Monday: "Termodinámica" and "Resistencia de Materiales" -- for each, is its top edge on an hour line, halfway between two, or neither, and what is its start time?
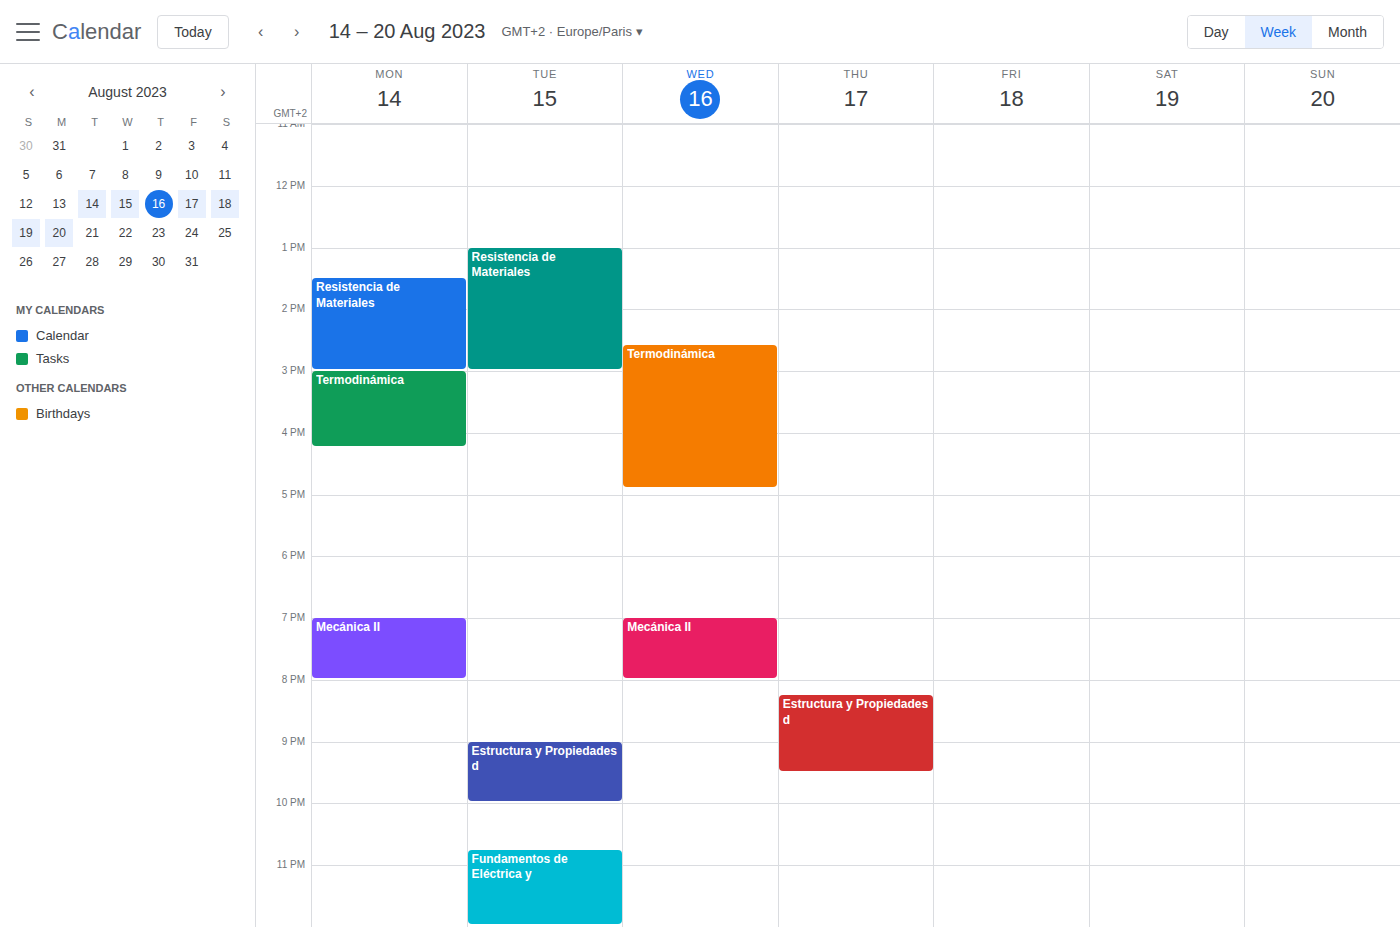
"Termodinámica": 3:00 PM, exactly on the 3 PM line. "Resistencia de Materiales": 1:30 PM, halfway between the 1 PM and 2 PM lines.